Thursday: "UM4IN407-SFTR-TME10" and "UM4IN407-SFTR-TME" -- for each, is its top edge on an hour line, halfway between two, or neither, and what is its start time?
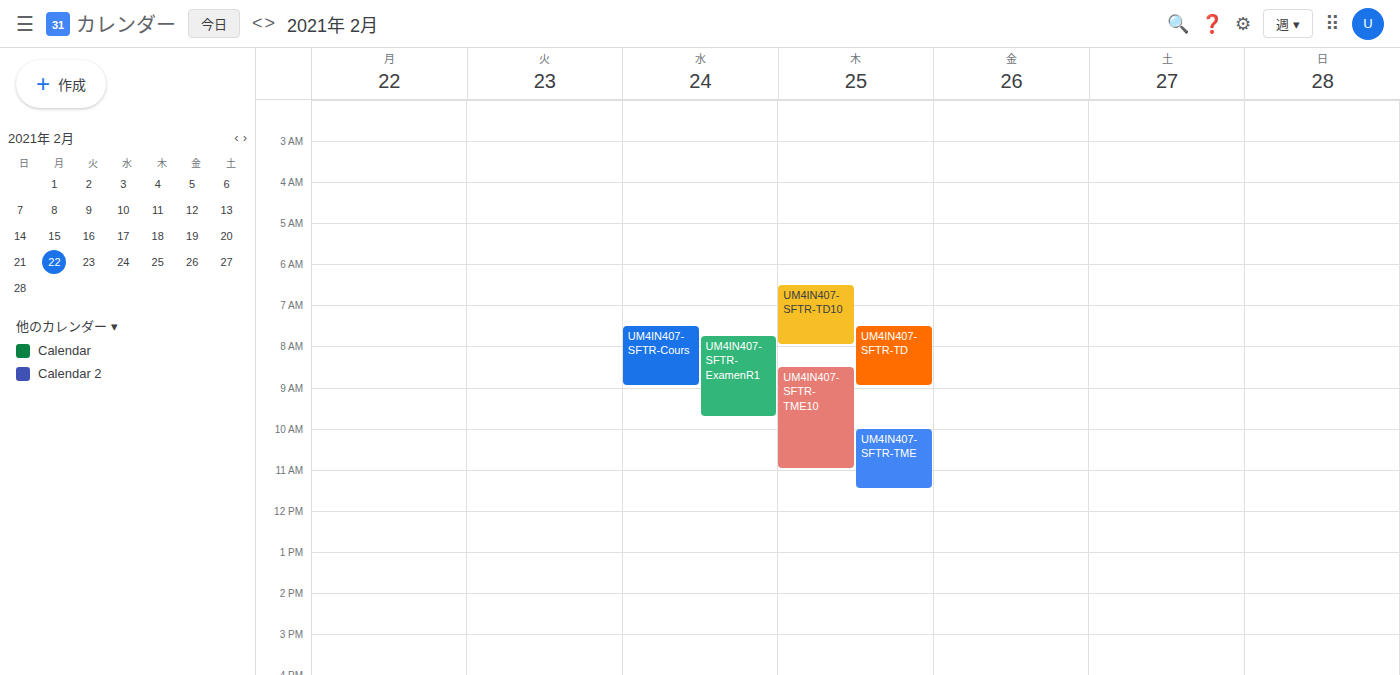
"UM4IN407-SFTR-TME10": 8:30 AM, halfway between the 8 AM and 9 AM lines. "UM4IN407-SFTR-TME": 10:00 AM, exactly on the 10 AM line.